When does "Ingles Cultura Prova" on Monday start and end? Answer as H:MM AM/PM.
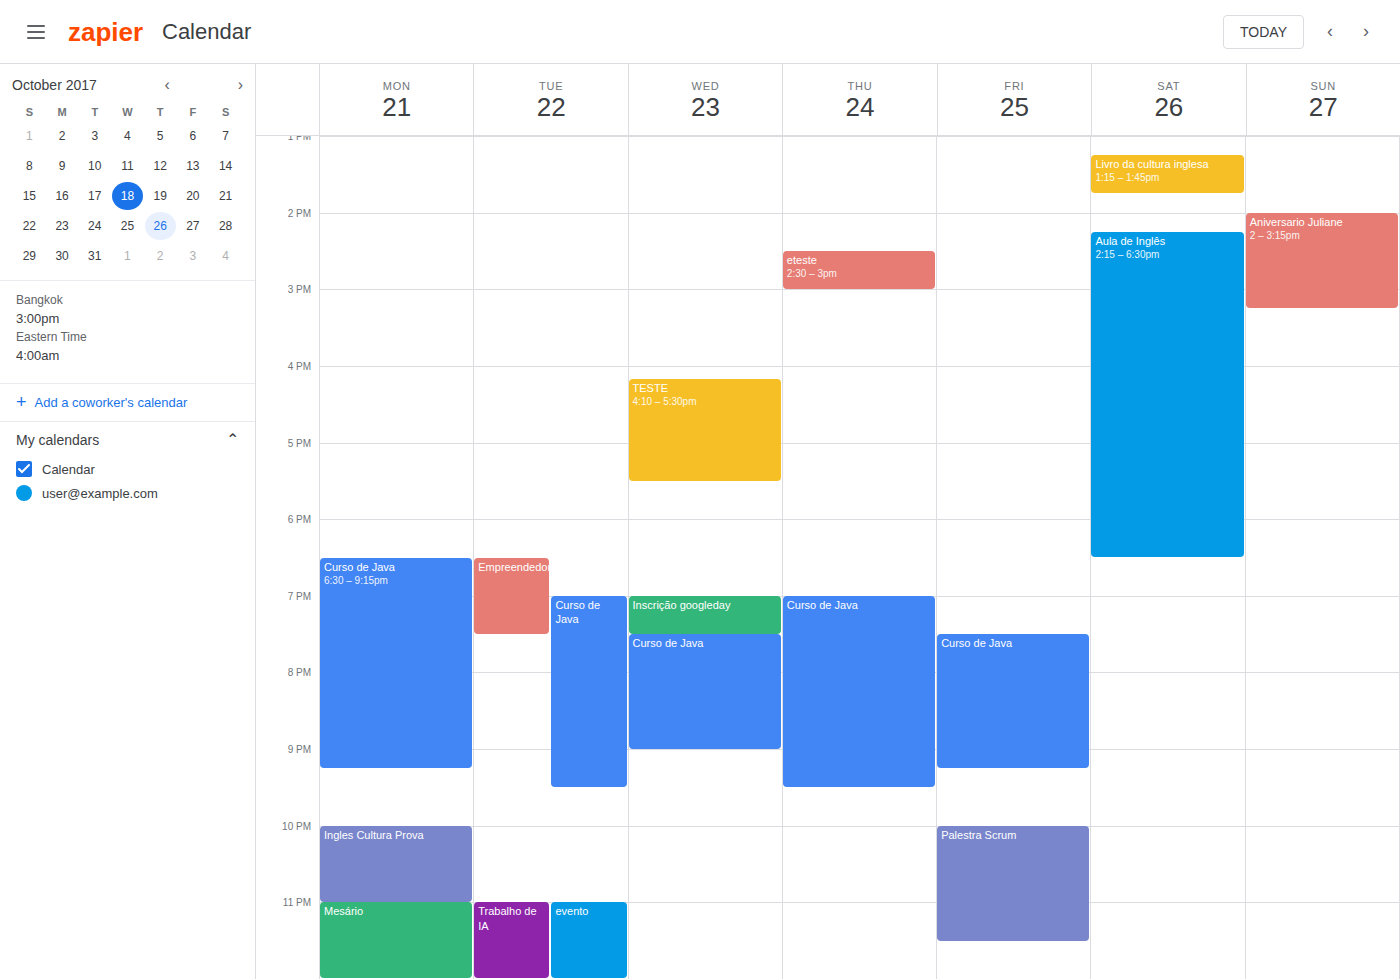
10:00 PM to 11:00 PM